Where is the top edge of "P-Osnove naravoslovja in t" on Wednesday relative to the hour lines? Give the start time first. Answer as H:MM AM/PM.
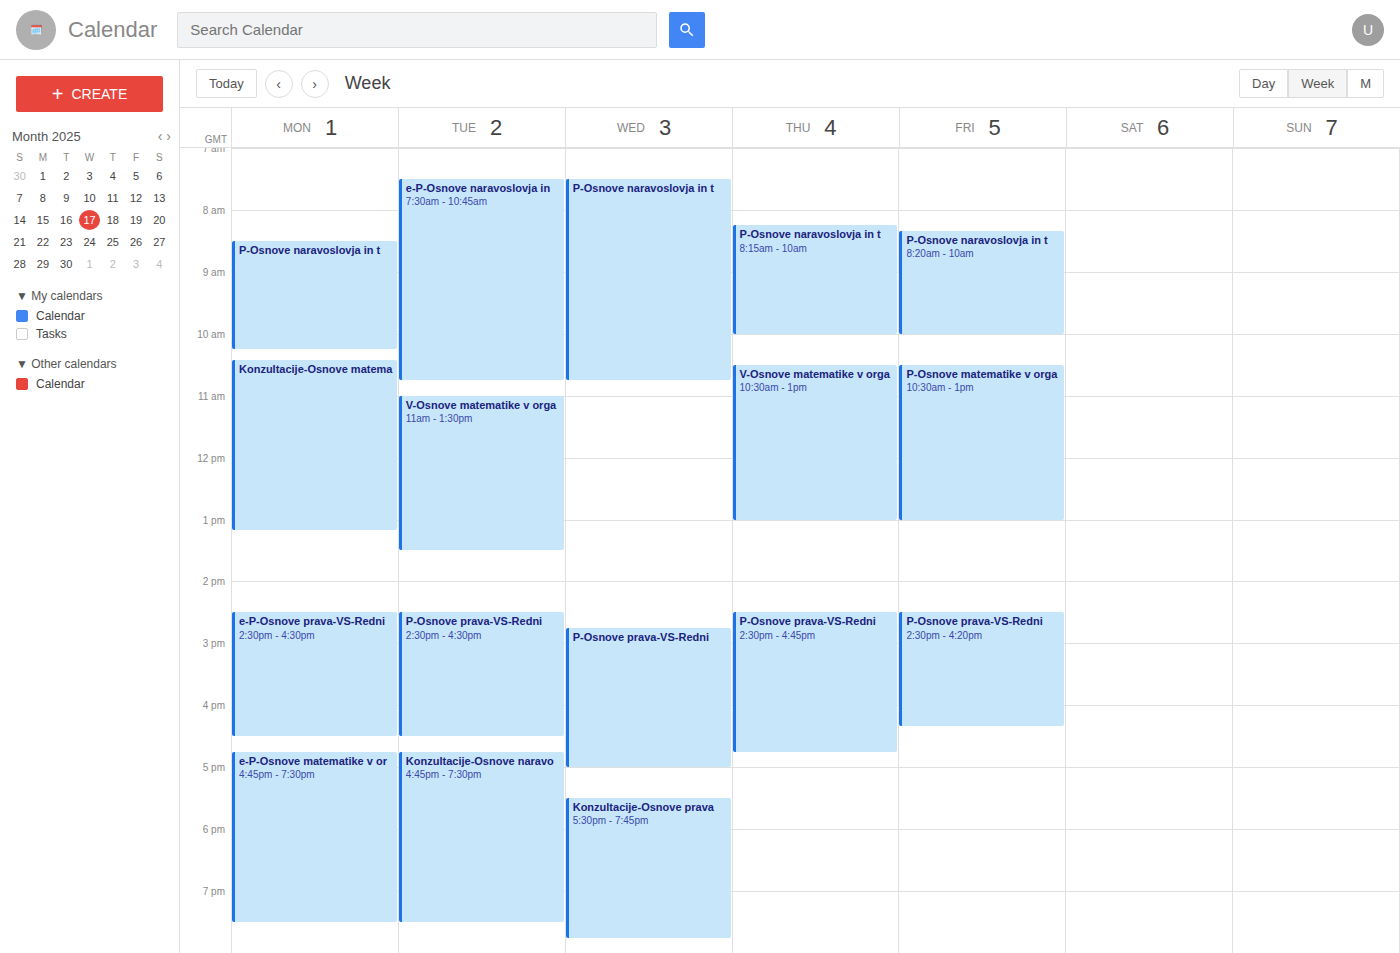
7:30 AM -- halfway between the 7 AM and 8 AM lines.